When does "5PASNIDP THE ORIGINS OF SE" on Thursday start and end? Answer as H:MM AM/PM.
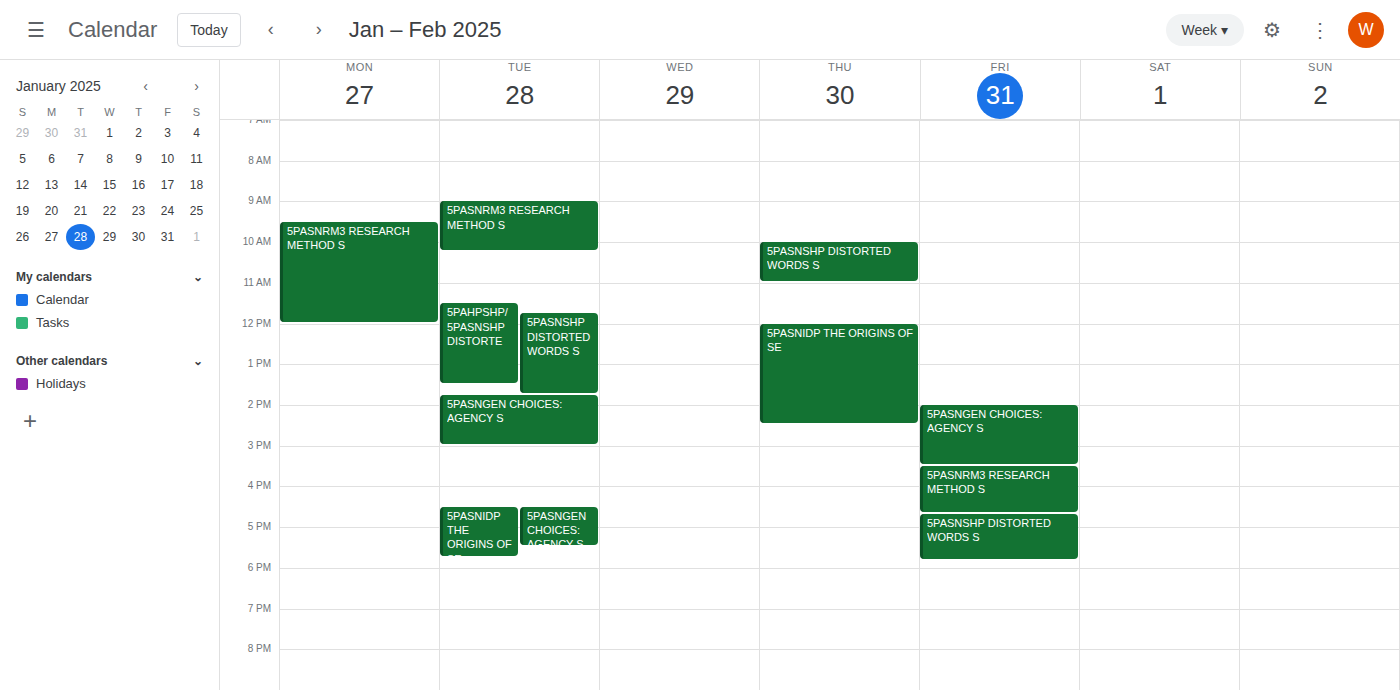
12:00 PM to 2:30 PM